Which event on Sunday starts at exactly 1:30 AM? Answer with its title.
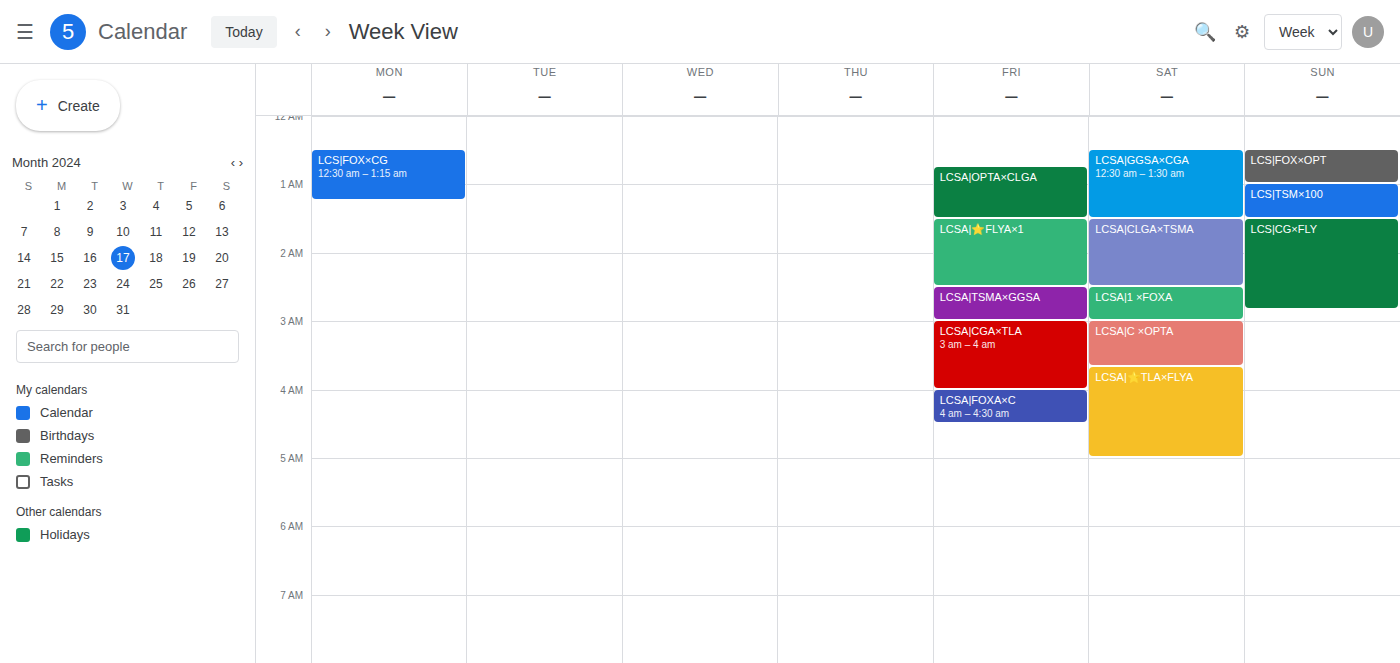
"LCS|CG×FLY"